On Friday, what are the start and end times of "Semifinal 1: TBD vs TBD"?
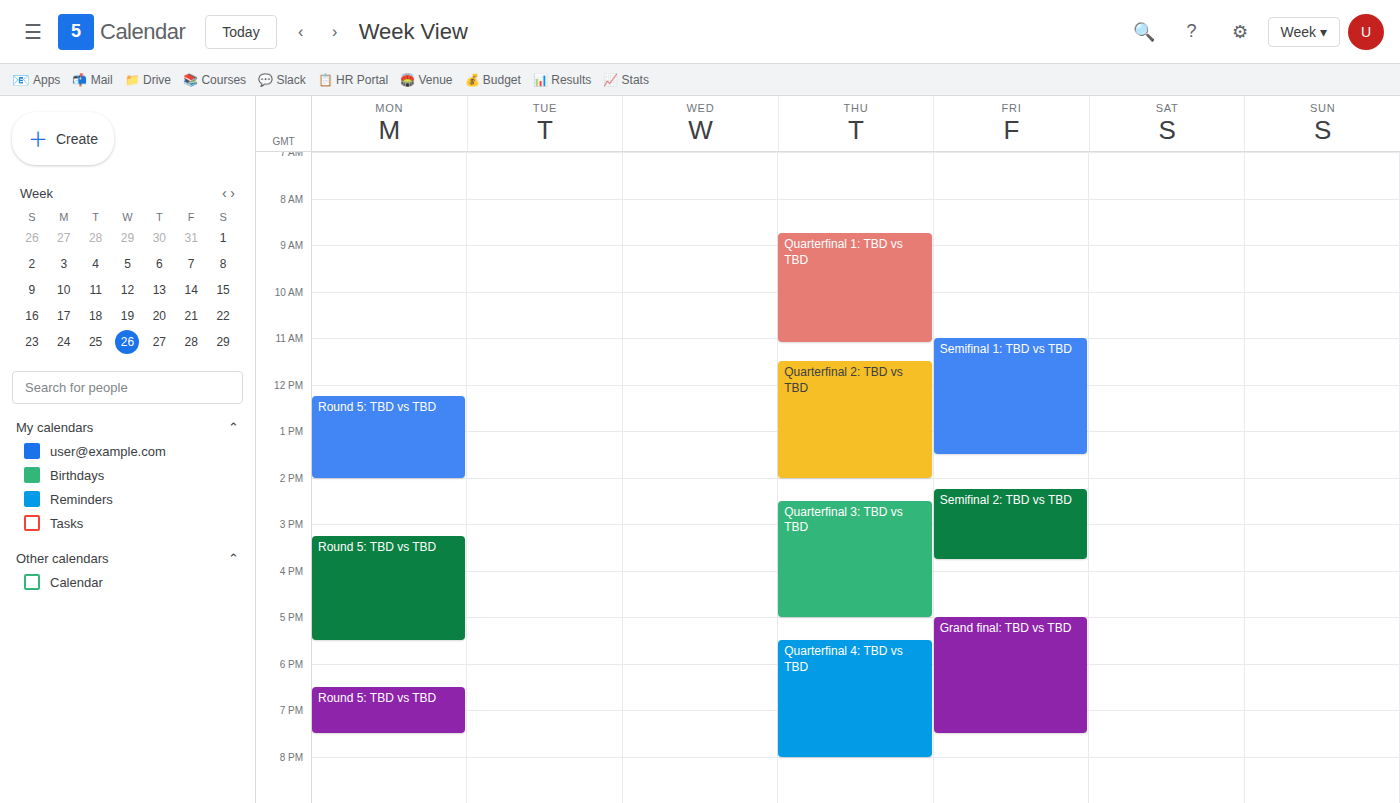
11:00 AM to 1:30 PM